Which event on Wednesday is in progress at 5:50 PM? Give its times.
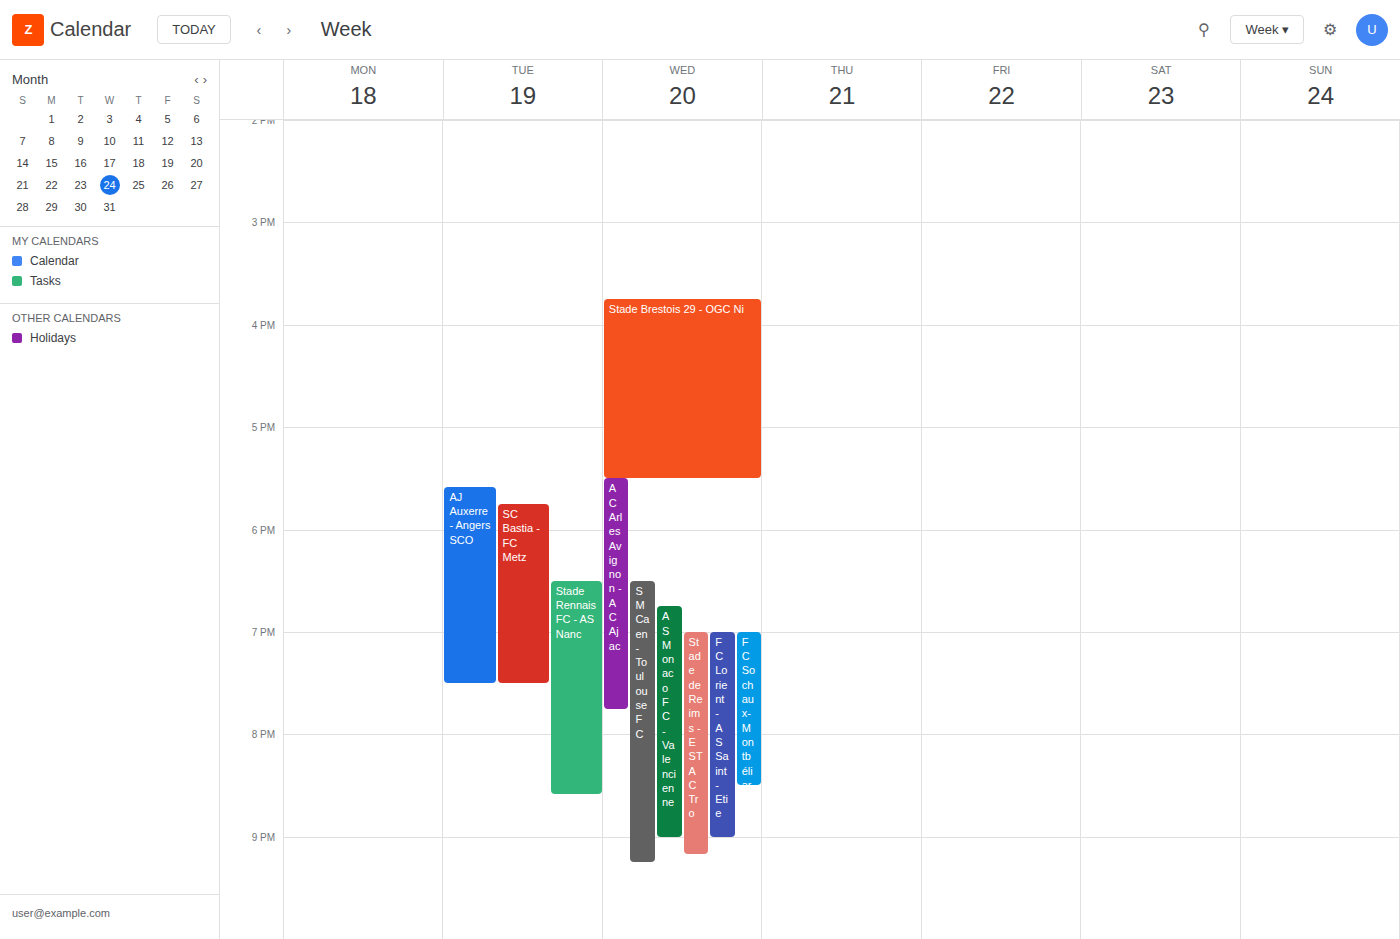
"AC Arles Avignon - AC Ajac", 5:30 PM to 7:45 PM